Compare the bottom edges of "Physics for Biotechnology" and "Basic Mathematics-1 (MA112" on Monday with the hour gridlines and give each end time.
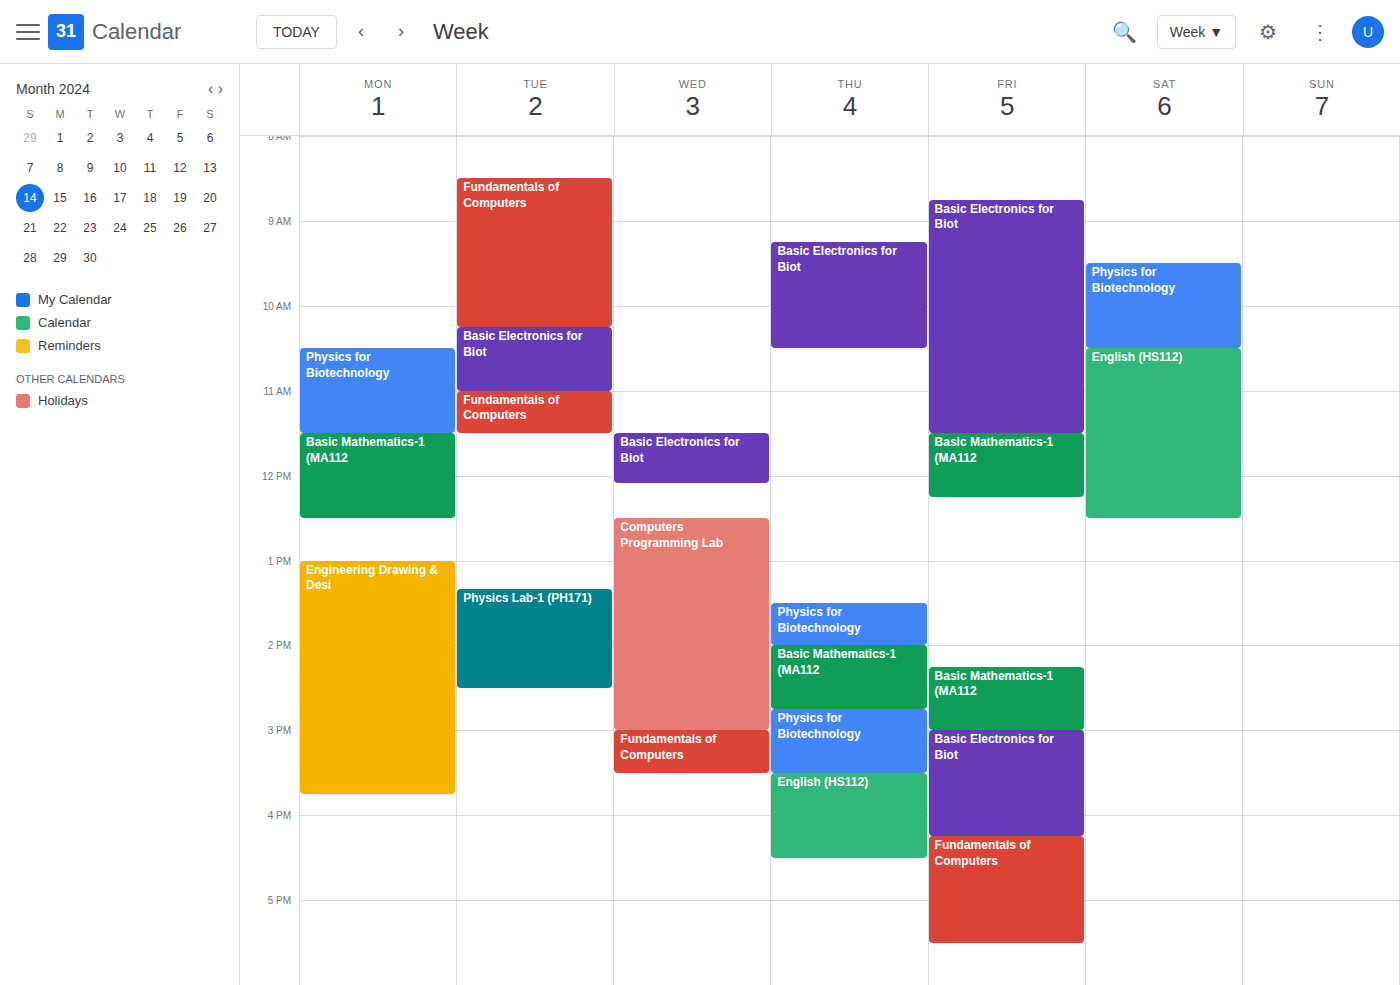
"Physics for Biotechnology": 11:30 AM, halfway between the 11 AM and 12 PM lines. "Basic Mathematics-1 (MA112": 12:30 PM, halfway between the 12 PM and 1 PM lines.